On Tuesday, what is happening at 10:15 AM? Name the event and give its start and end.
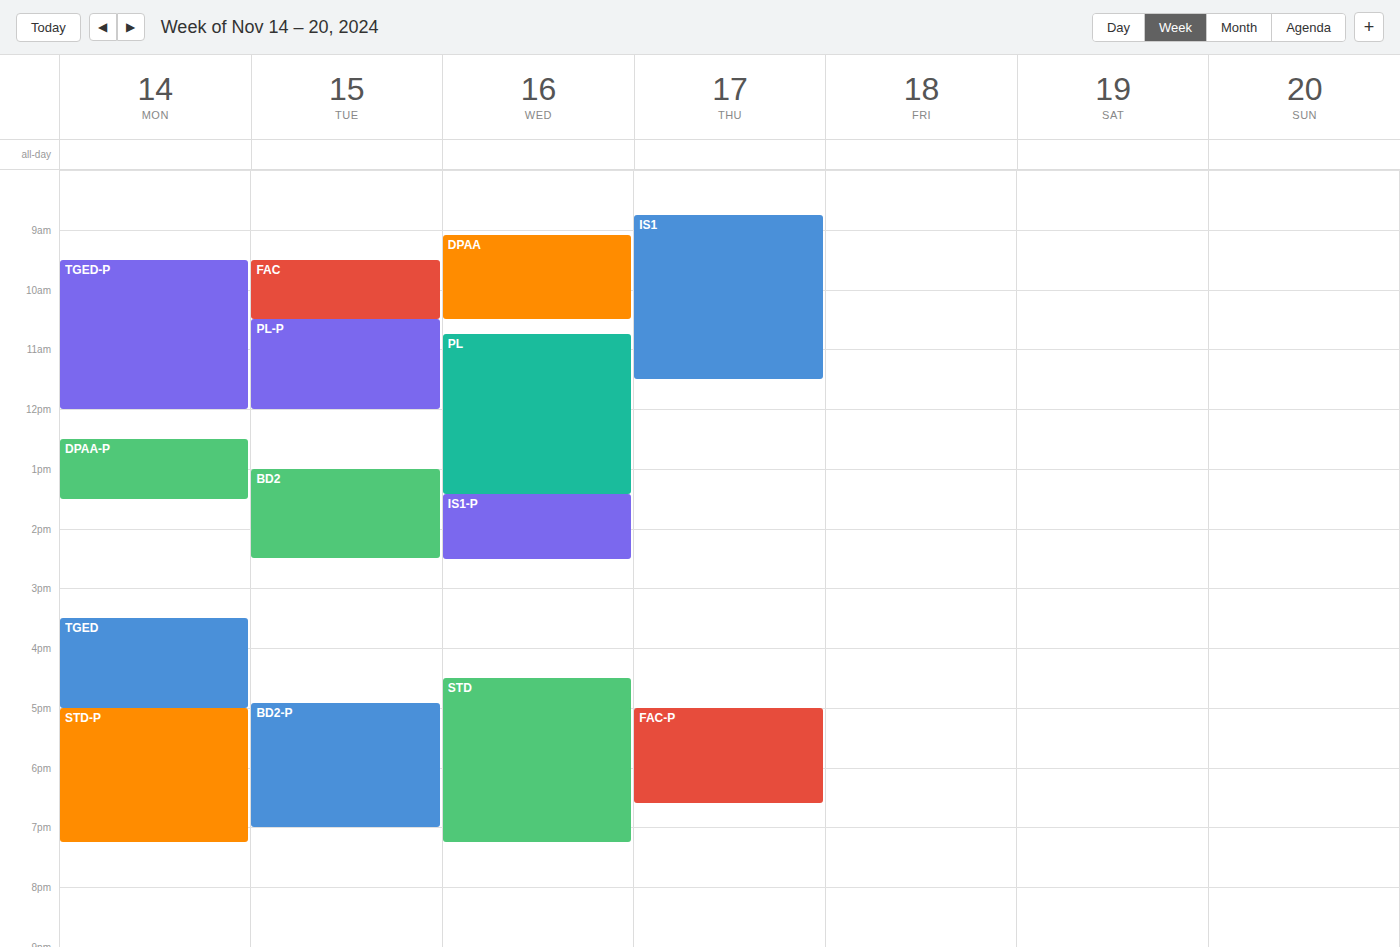
"FAC", 9:30 AM to 10:30 AM